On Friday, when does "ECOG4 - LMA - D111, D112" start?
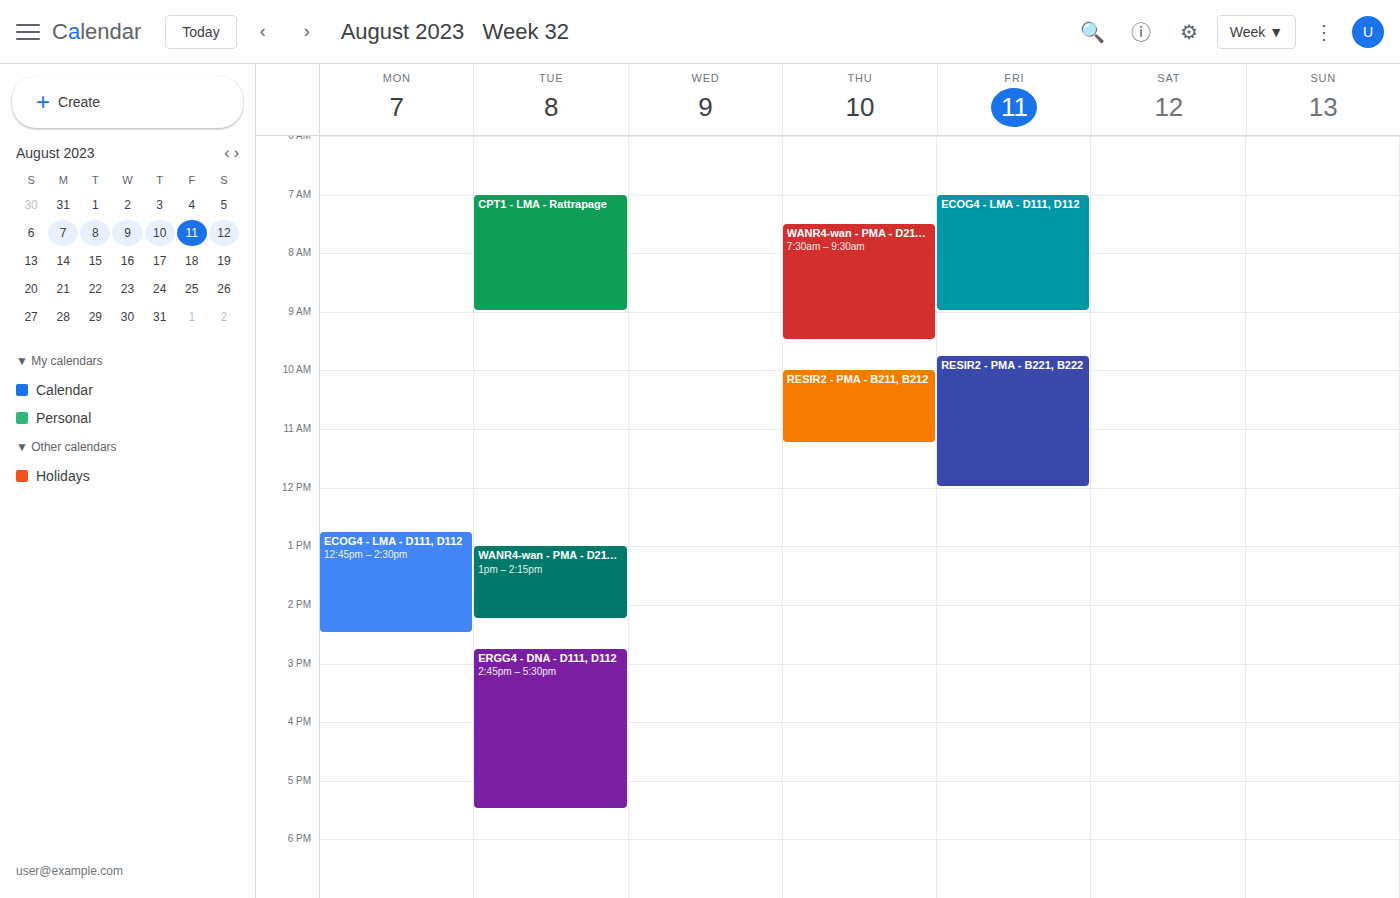
7:00 AM